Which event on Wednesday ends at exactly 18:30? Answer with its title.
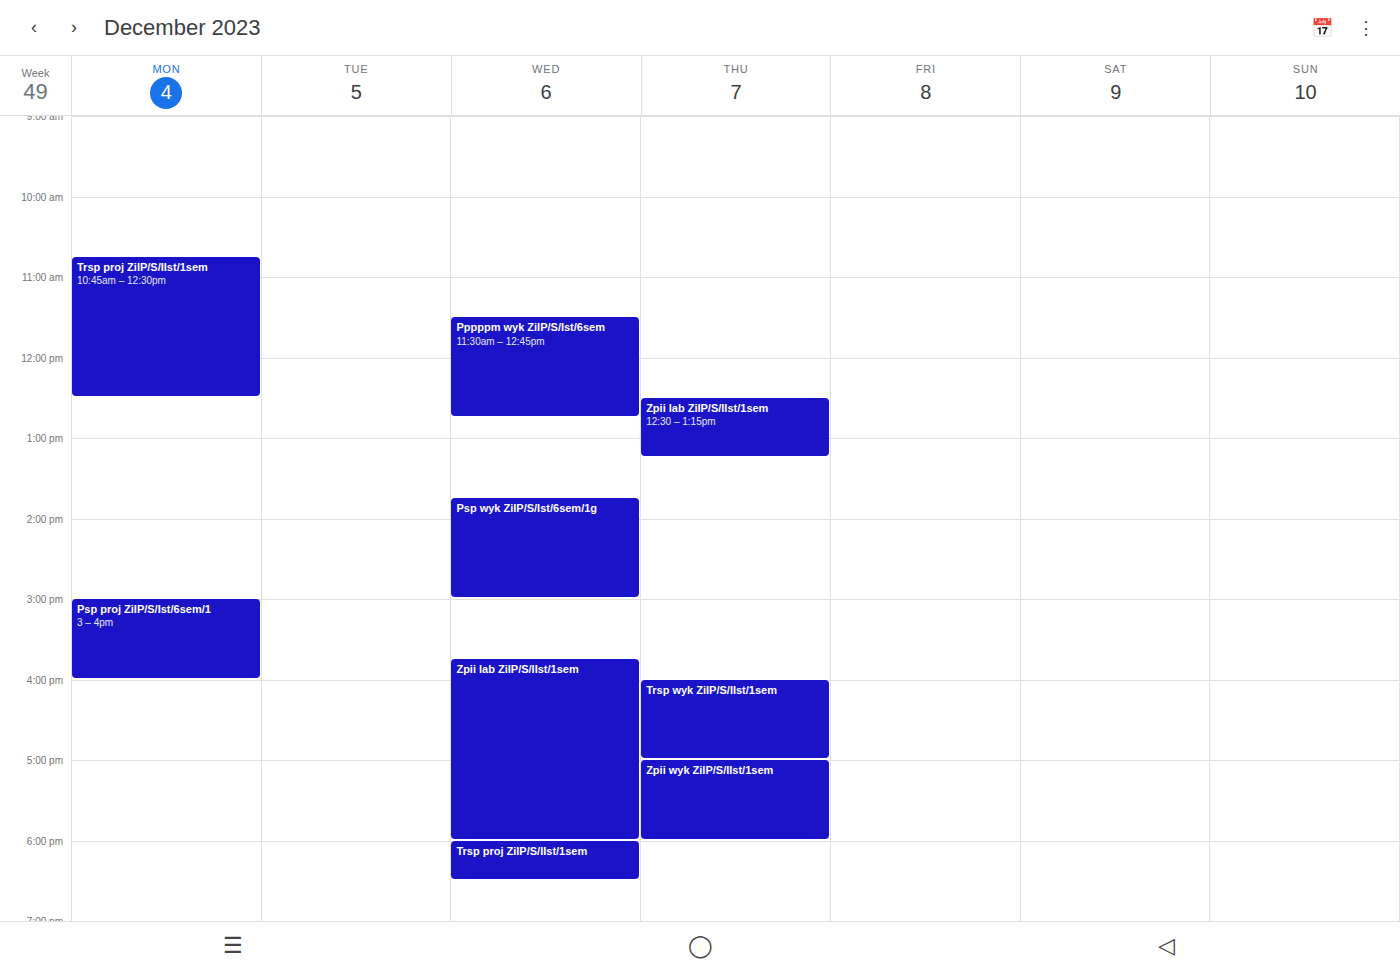
"Trsp proj ZiIP/S/IIst/1sem"